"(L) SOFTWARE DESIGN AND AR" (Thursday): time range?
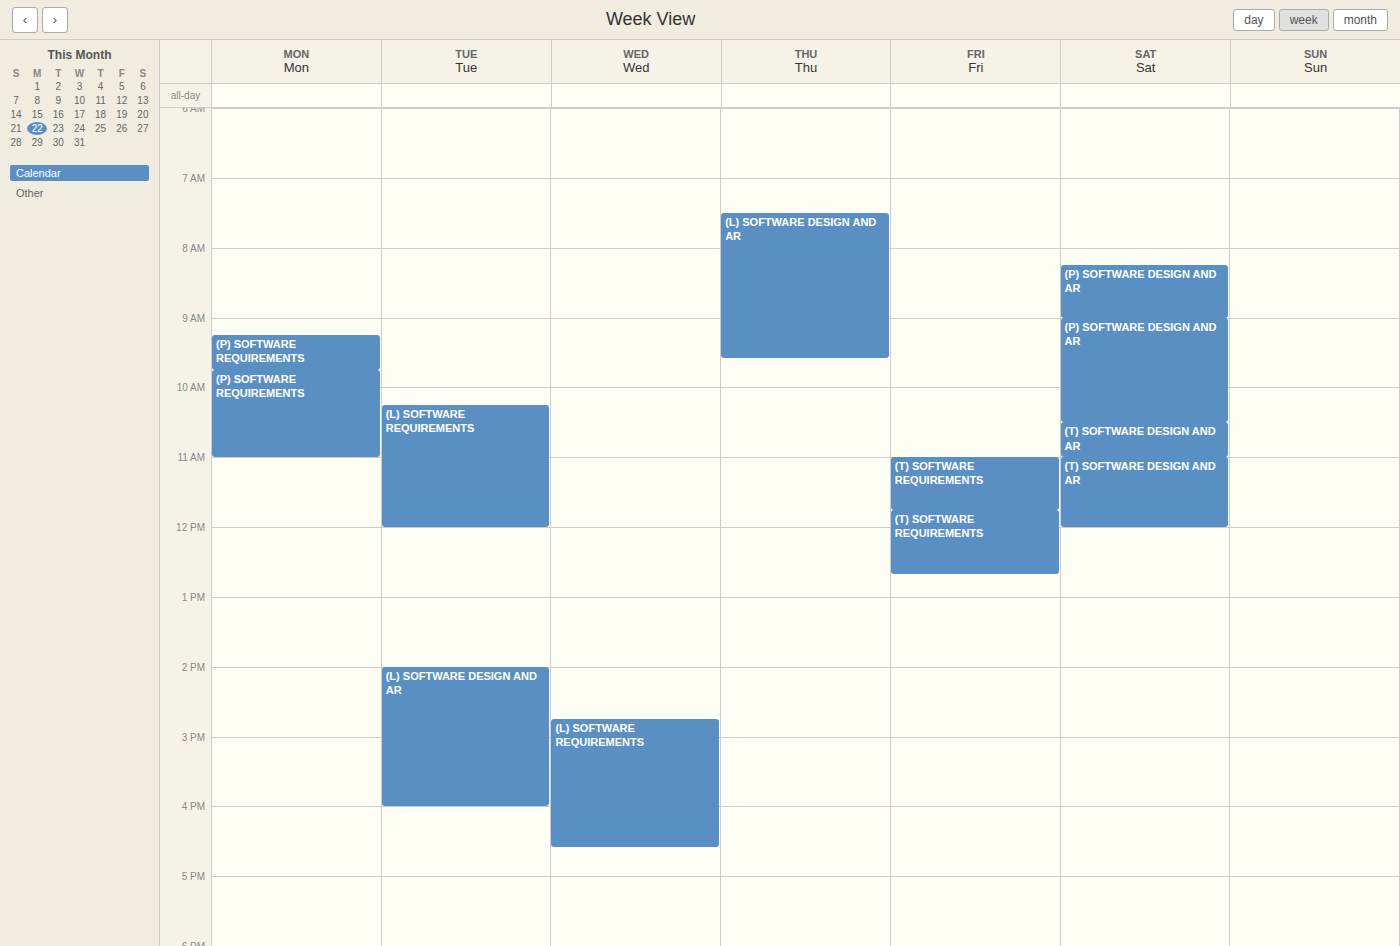
7:30 AM to 9:35 AM